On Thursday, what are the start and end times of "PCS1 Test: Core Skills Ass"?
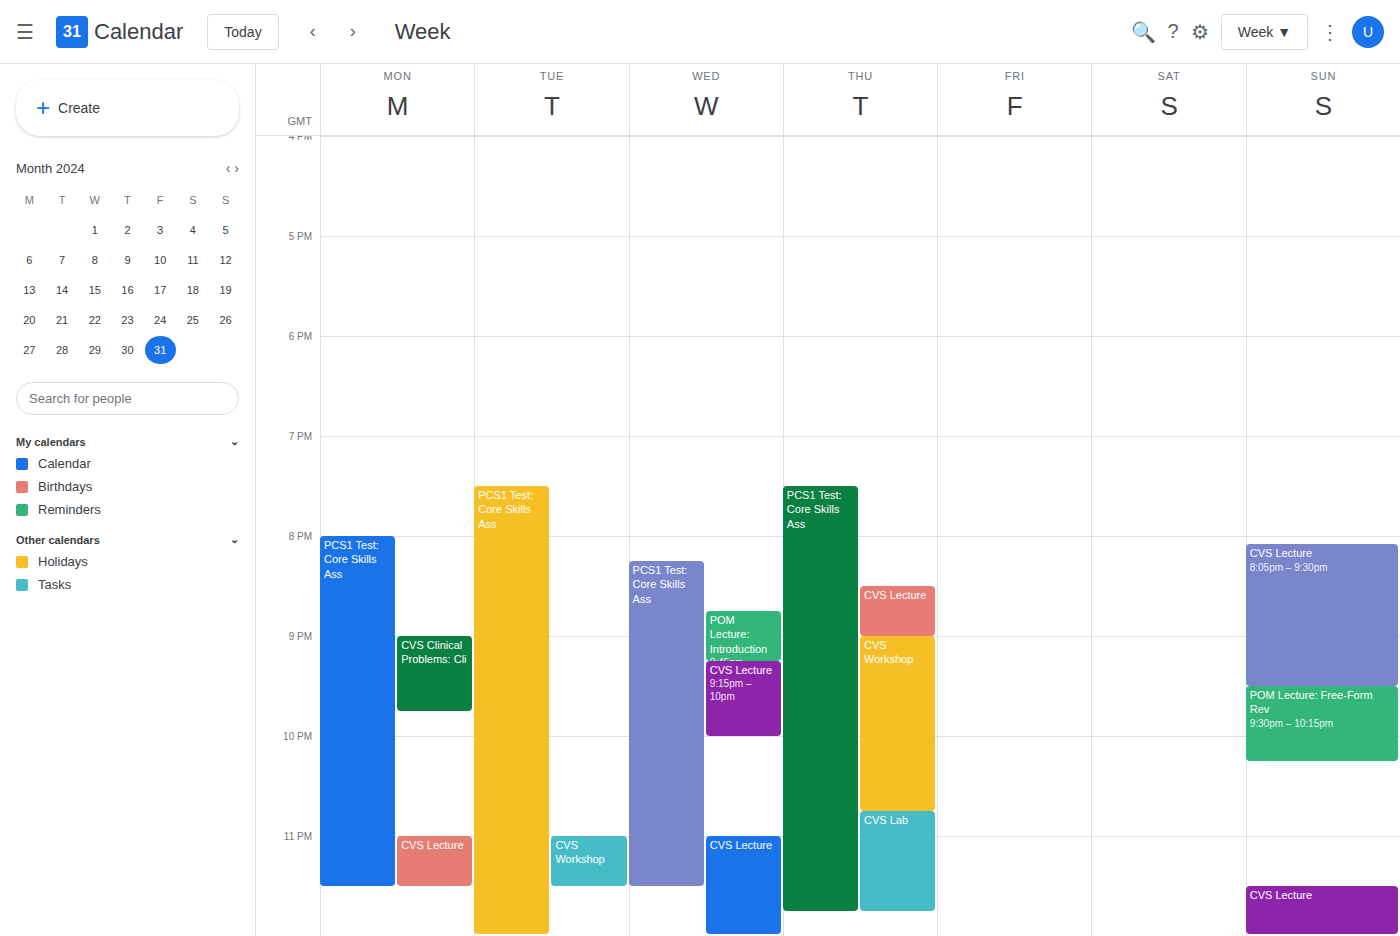
7:30 PM to 11:45 PM